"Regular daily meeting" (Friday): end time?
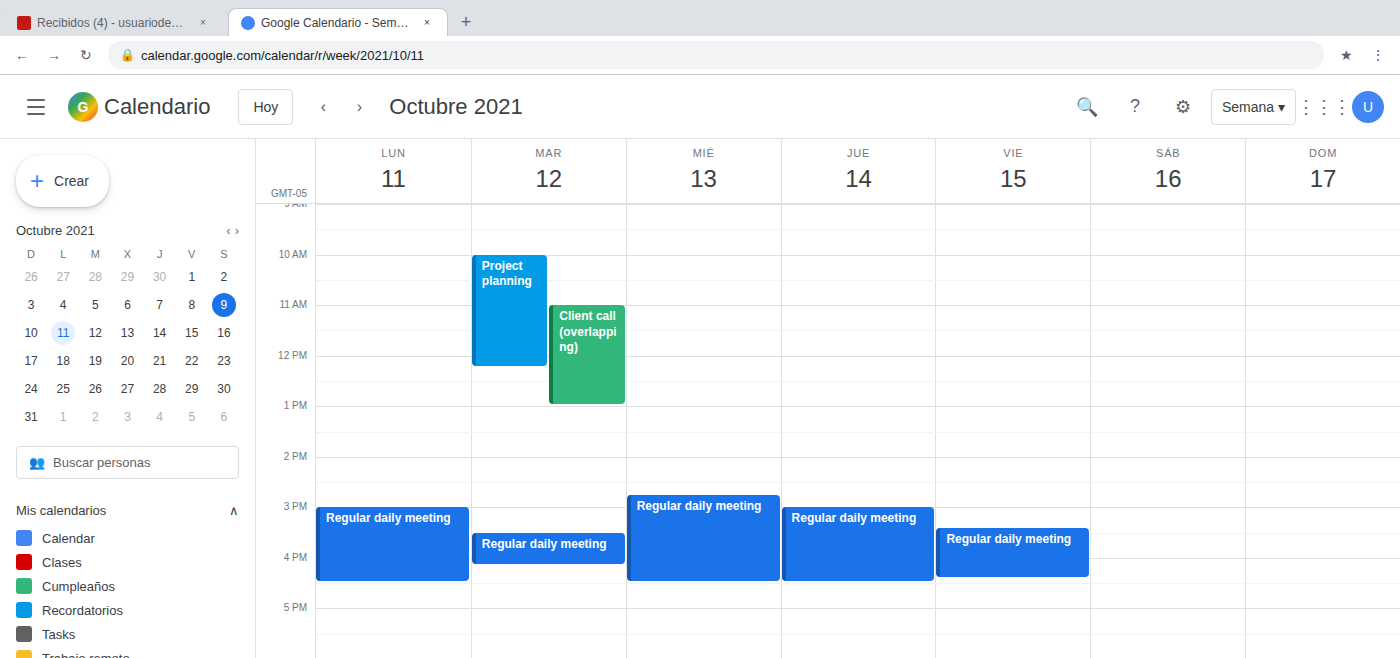
4:25 PM